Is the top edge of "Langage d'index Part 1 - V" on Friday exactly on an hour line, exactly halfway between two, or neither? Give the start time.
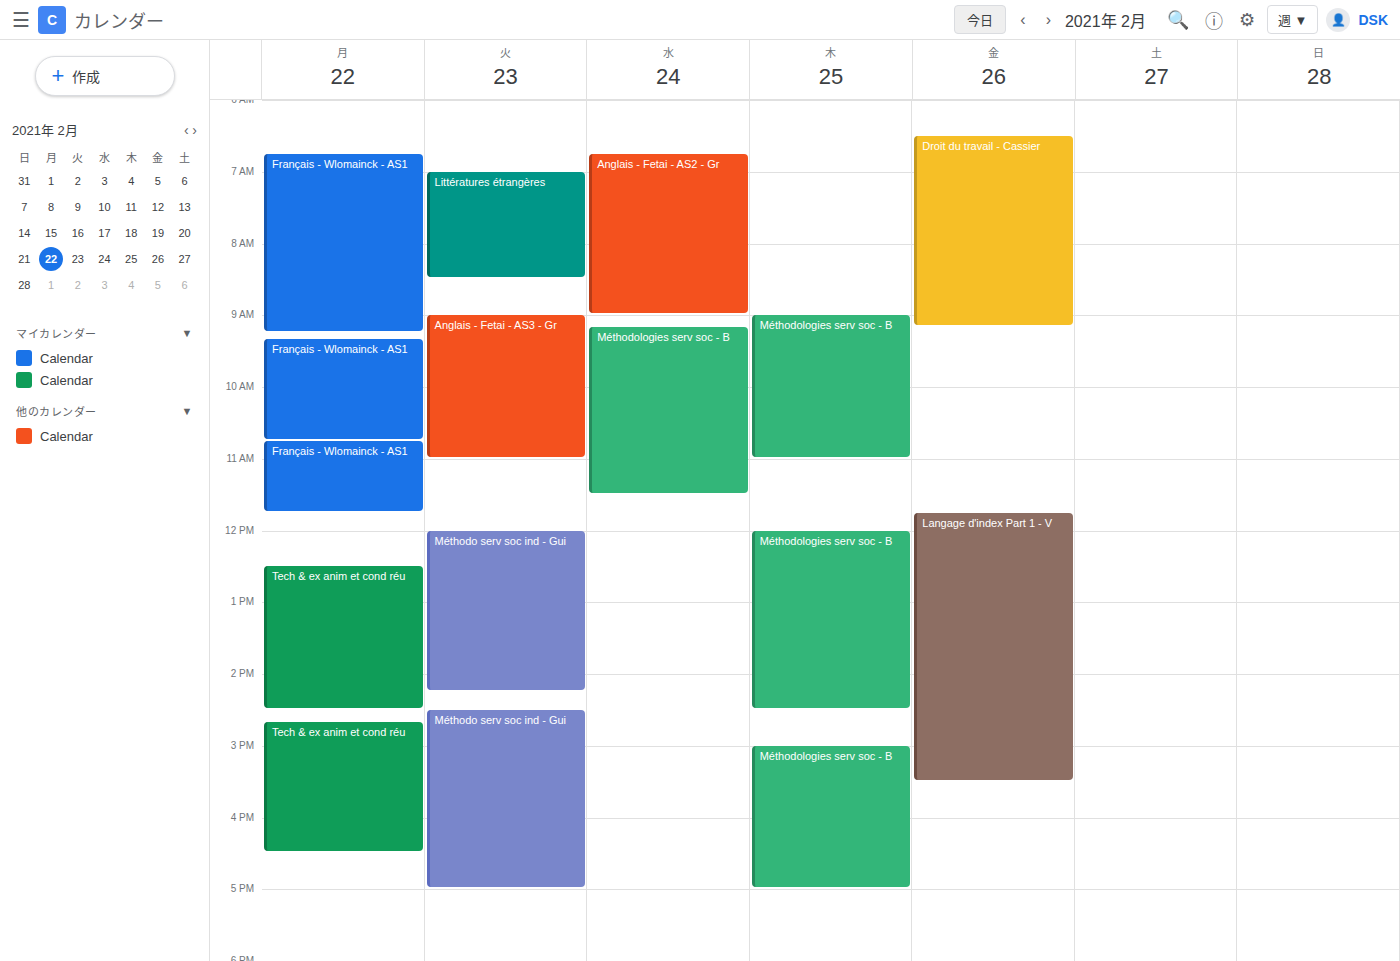
11:45 AM -- neither: three quarters of the way from the 11 AM line to the 12 PM line.